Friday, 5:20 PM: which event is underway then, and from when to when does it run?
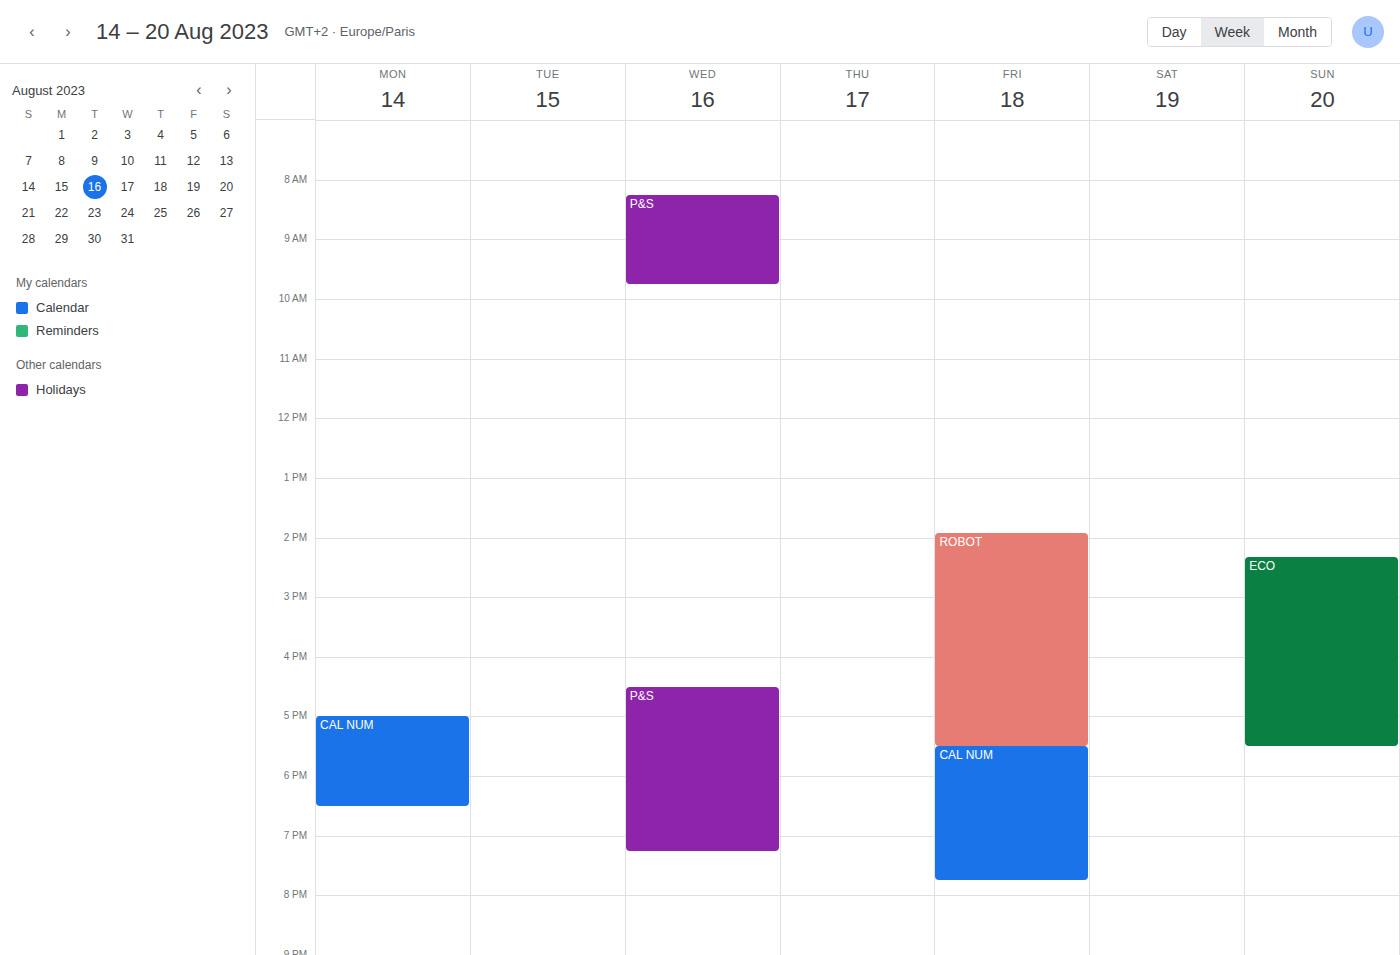
"ROBOT", 1:55 PM to 5:30 PM